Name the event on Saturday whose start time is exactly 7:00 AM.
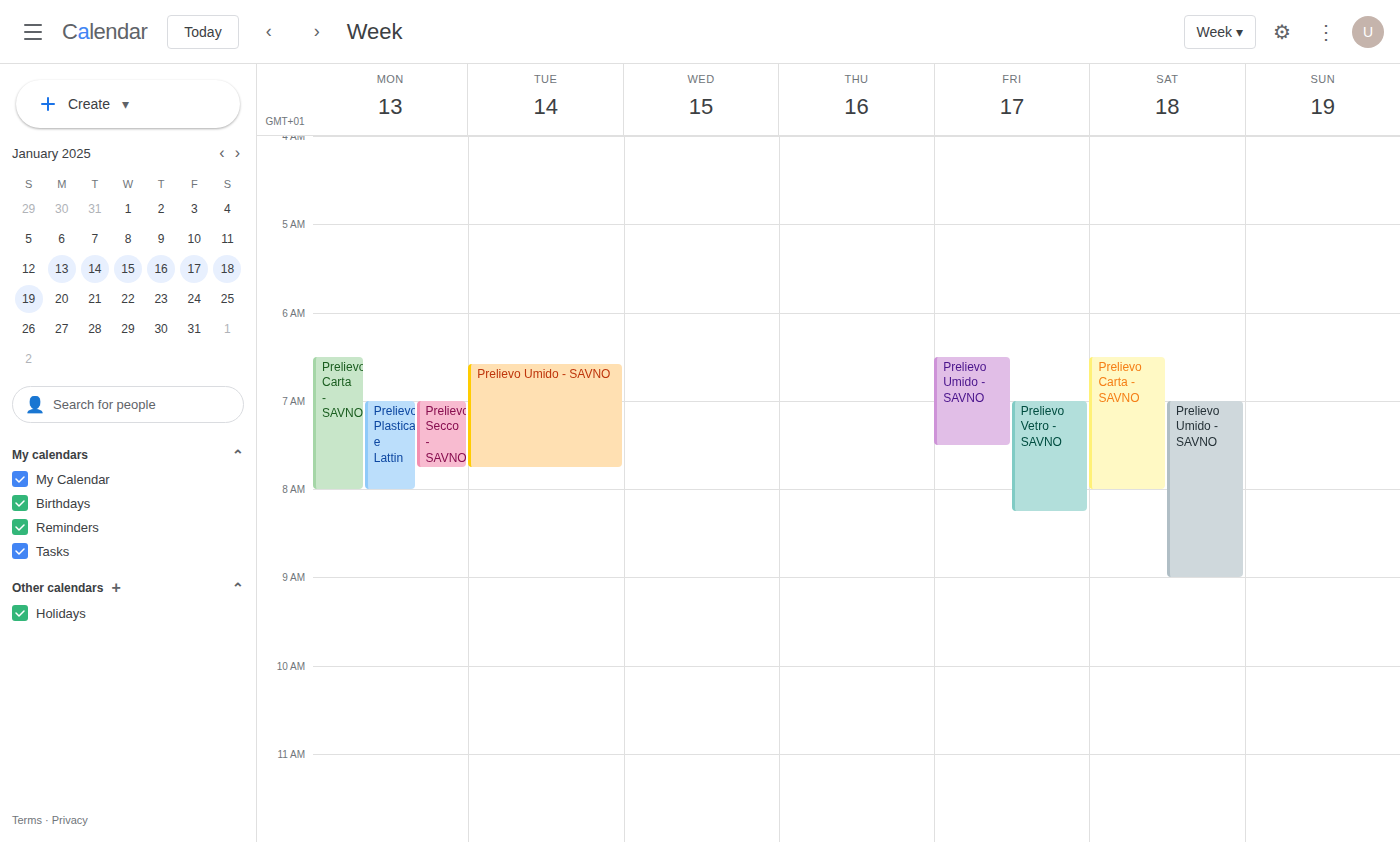
"Prelievo Umido - SAVNO"